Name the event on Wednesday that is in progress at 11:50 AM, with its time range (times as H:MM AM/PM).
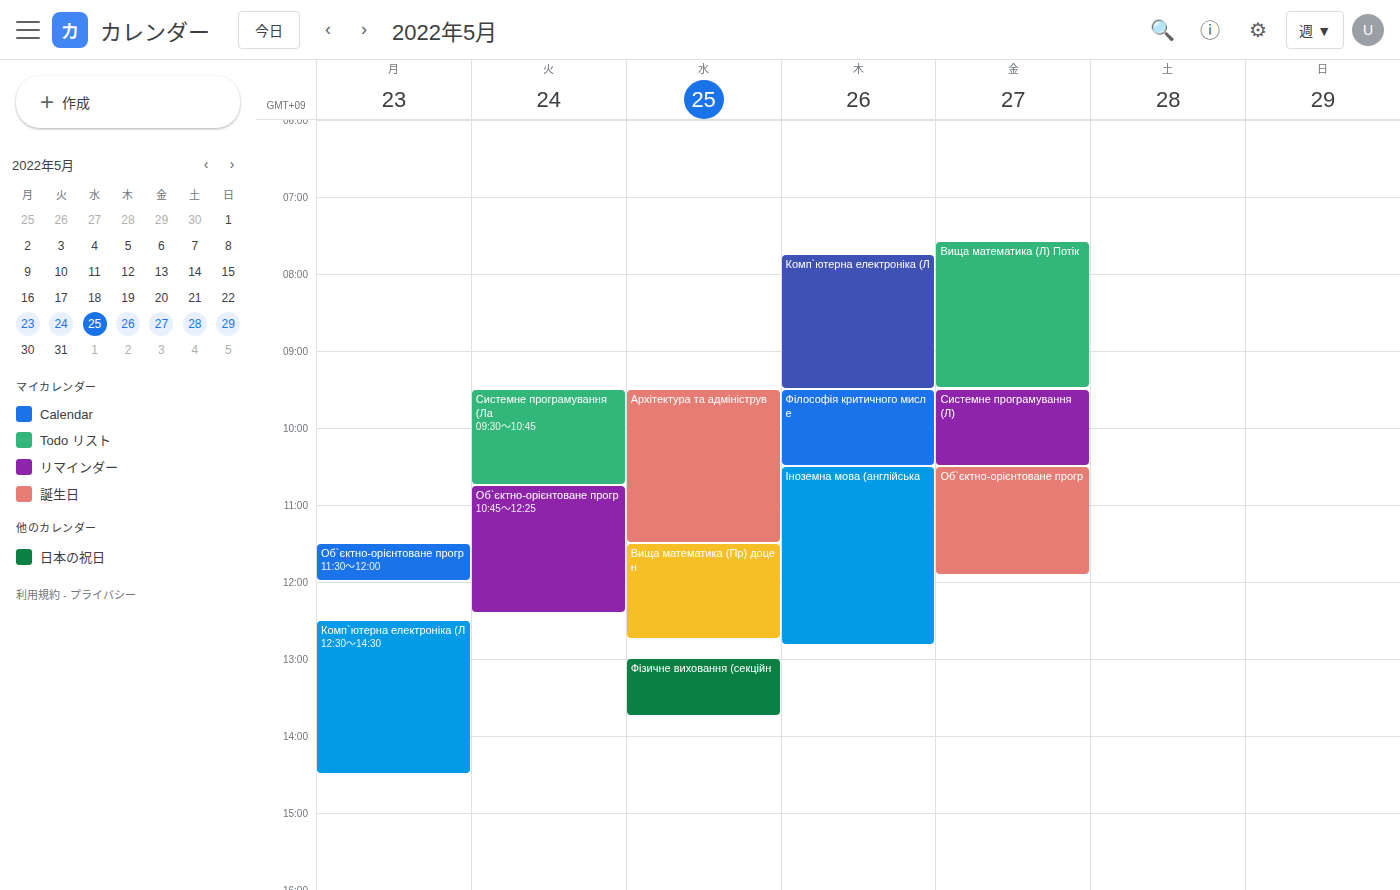
"Вища математика (Пр) доцен", 11:30 AM to 12:45 PM